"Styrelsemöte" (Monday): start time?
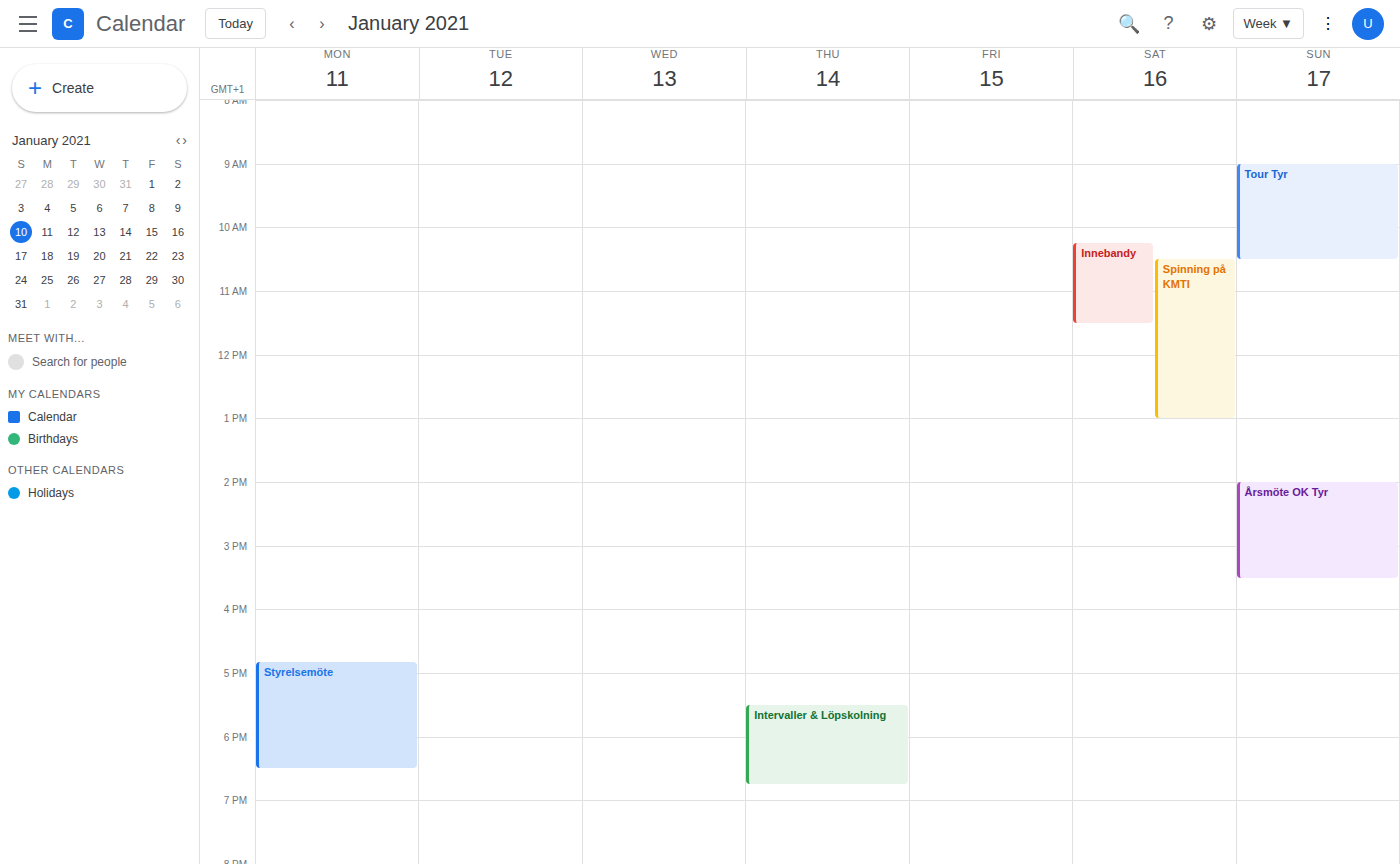
4:50 PM